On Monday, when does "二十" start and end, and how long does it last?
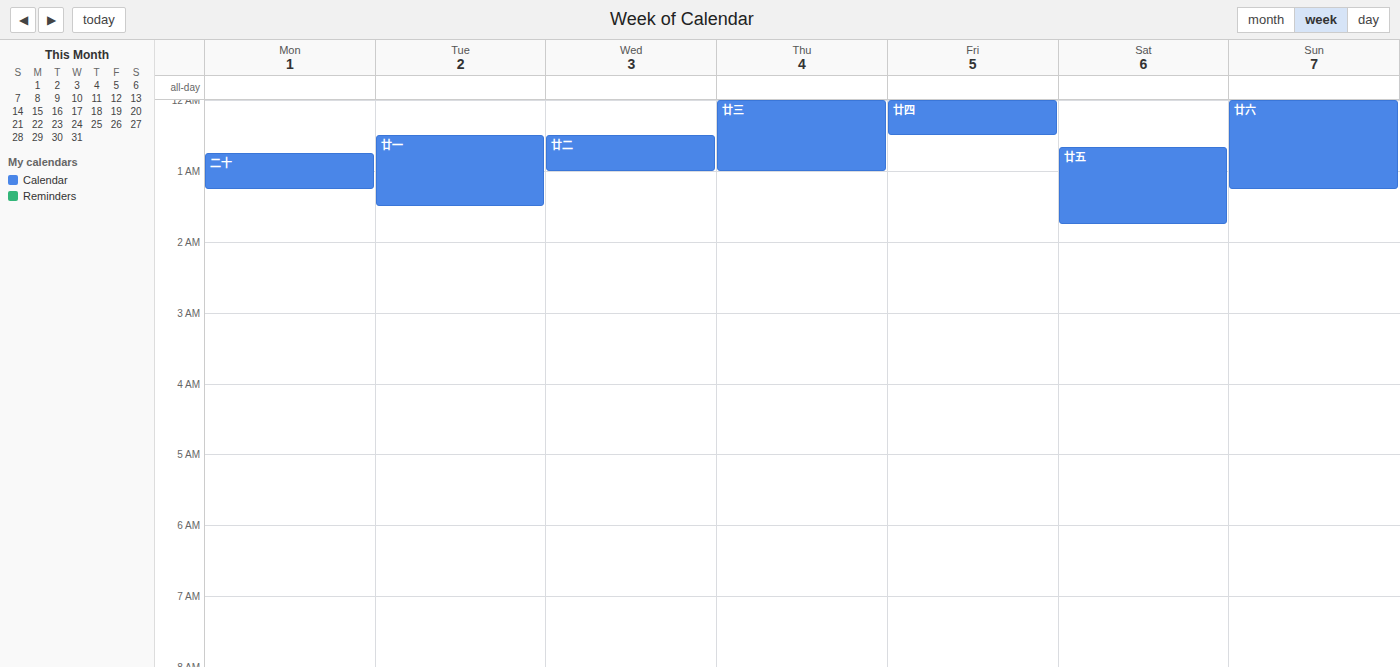
12:45 AM to 1:15 AM, 30 minutes